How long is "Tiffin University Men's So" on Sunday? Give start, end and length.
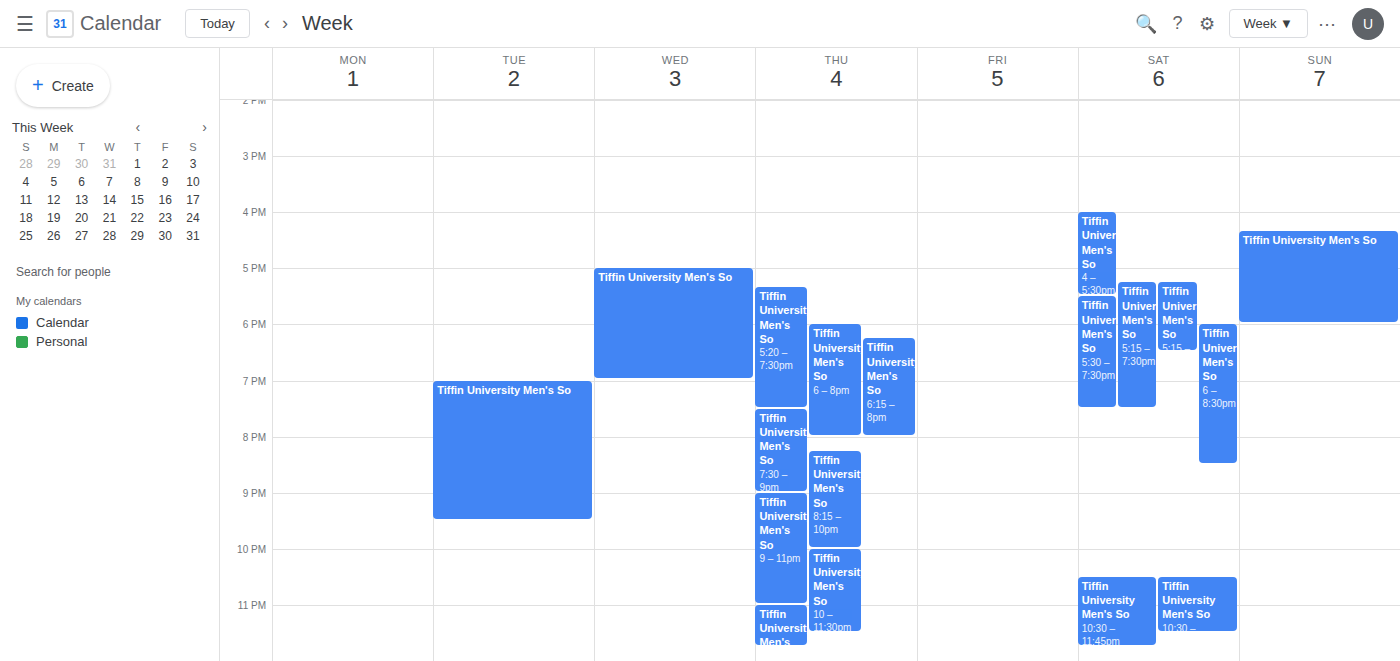
4:20 PM to 6:00 PM, 1 hour 40 minutes